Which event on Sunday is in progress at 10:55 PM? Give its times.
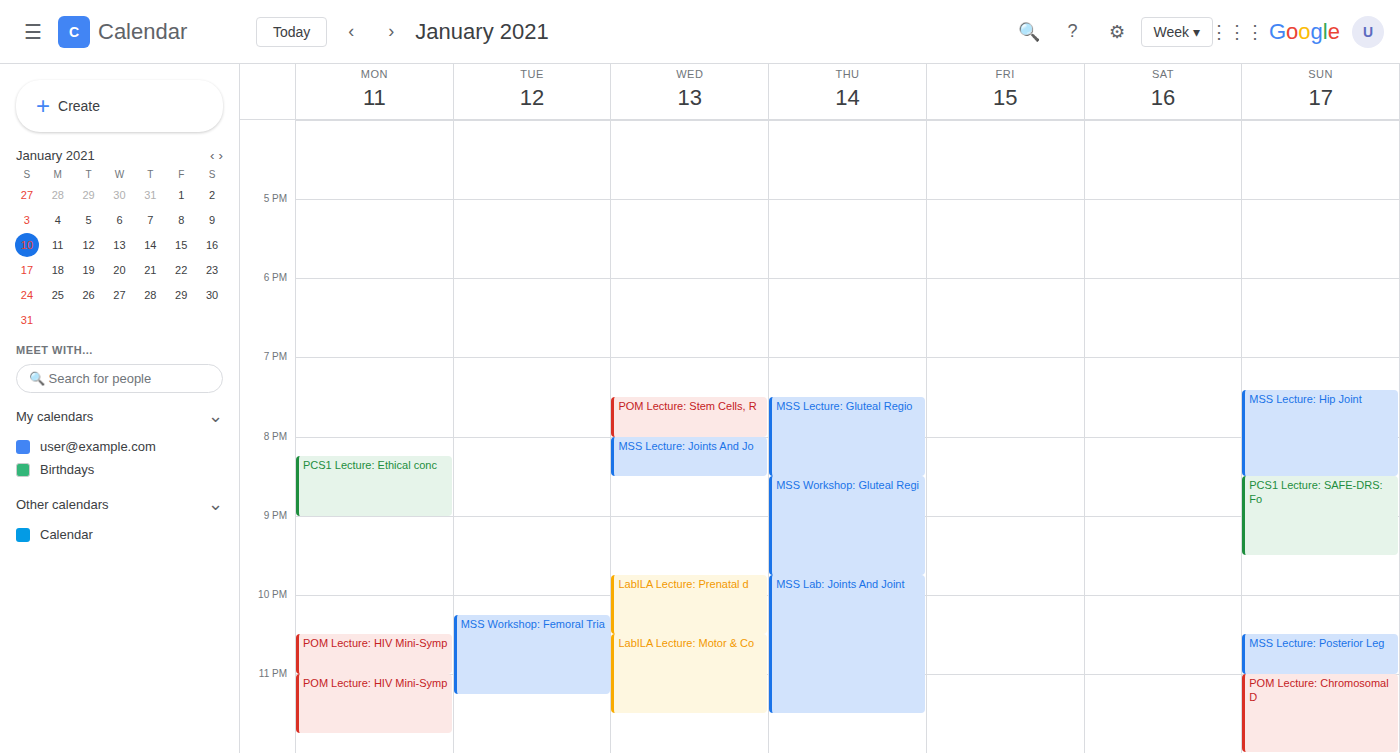
"MSS Lecture: Posterior Leg", 10:30 PM to 11:00 PM